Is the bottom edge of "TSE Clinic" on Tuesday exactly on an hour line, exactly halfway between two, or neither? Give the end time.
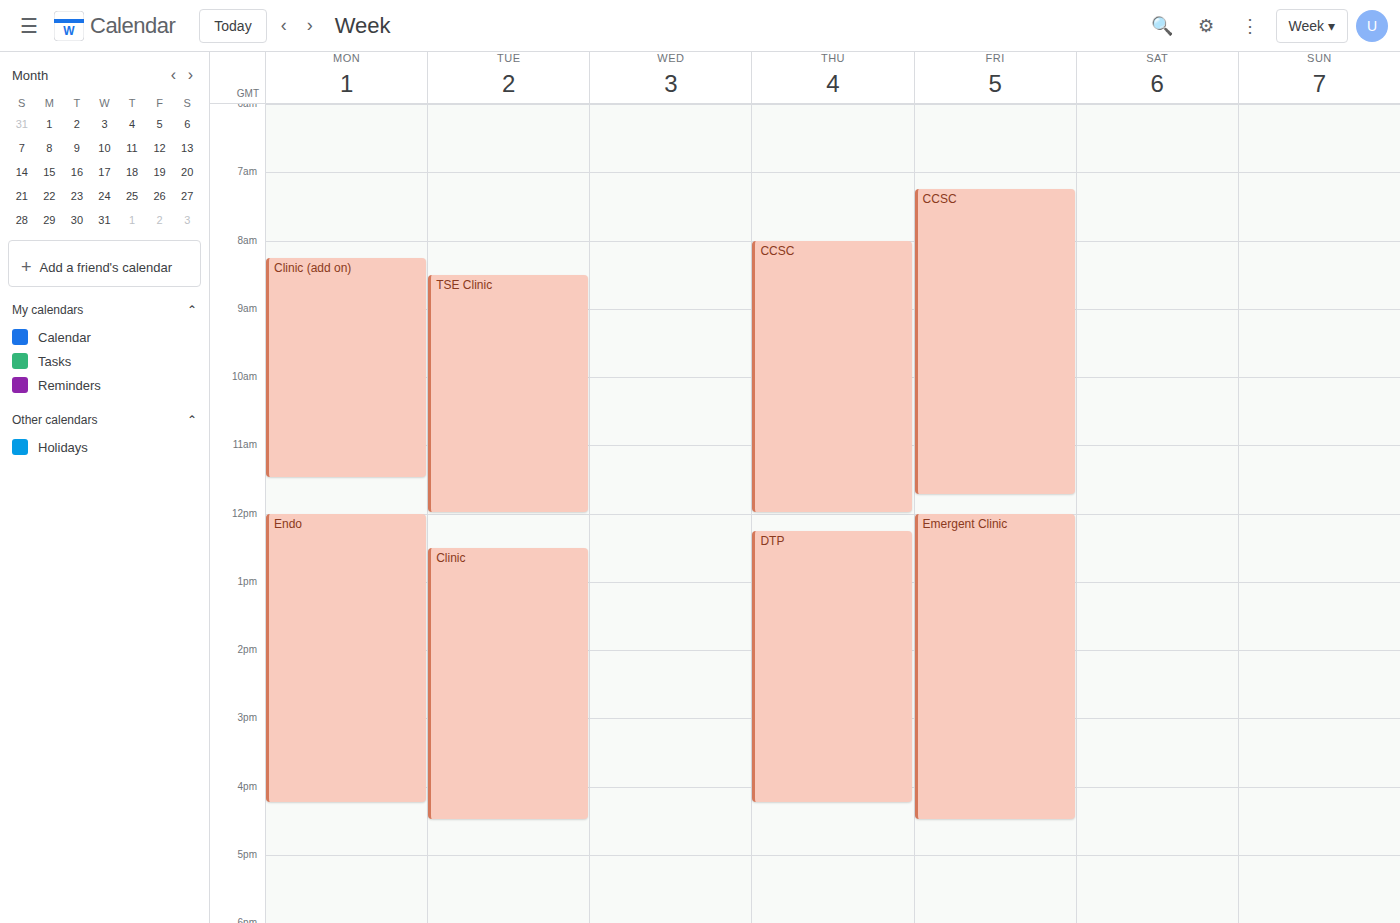
12:00 PM -- exactly on the 12 PM line.